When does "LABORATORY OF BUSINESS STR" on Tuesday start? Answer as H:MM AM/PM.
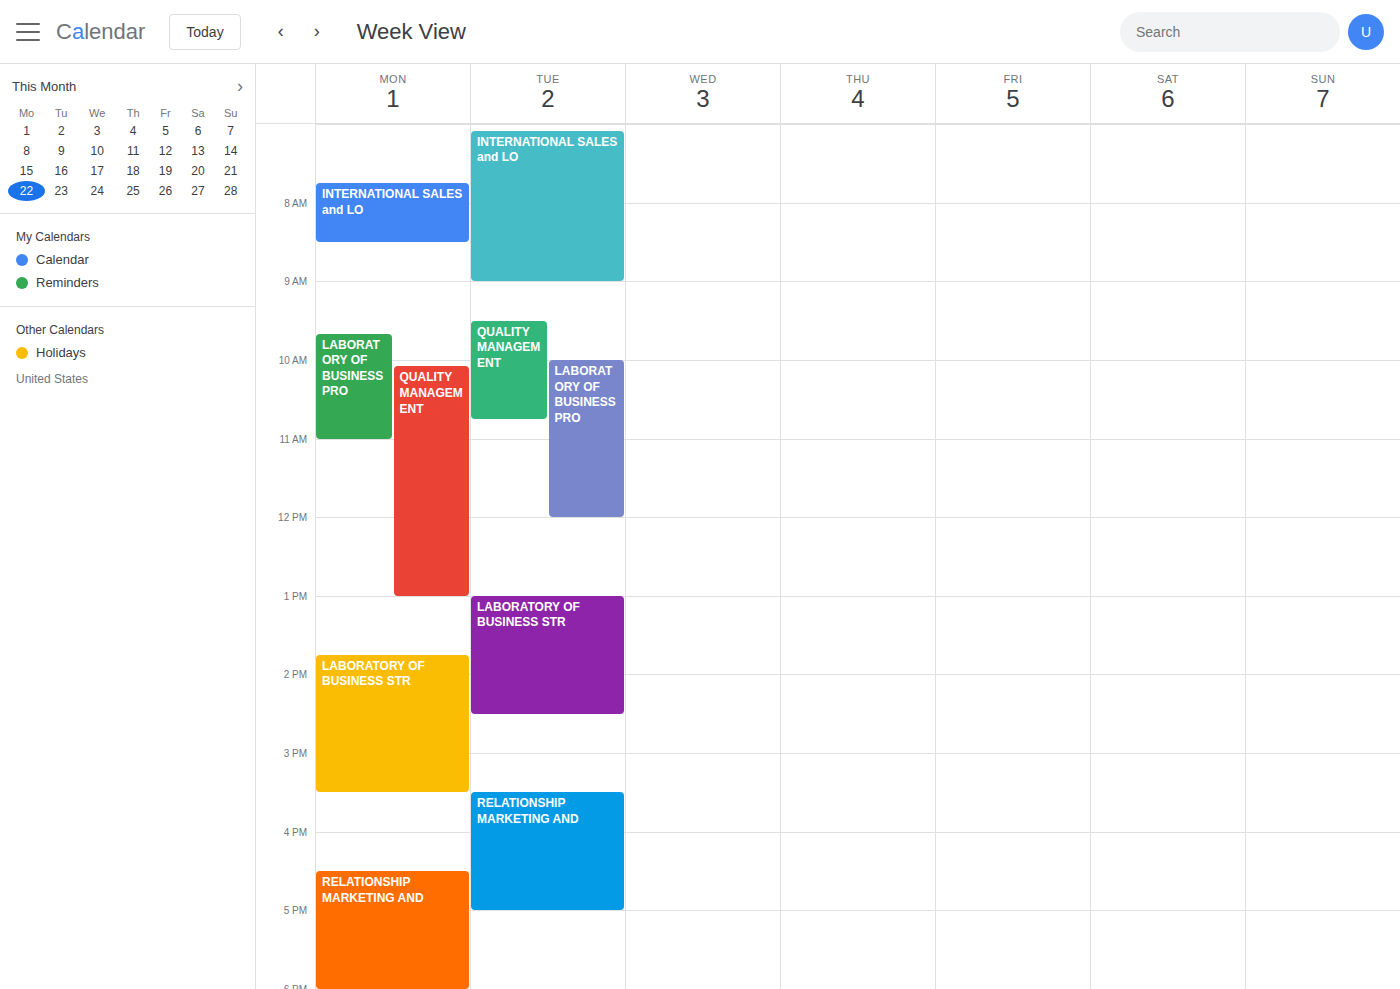
1:00 PM